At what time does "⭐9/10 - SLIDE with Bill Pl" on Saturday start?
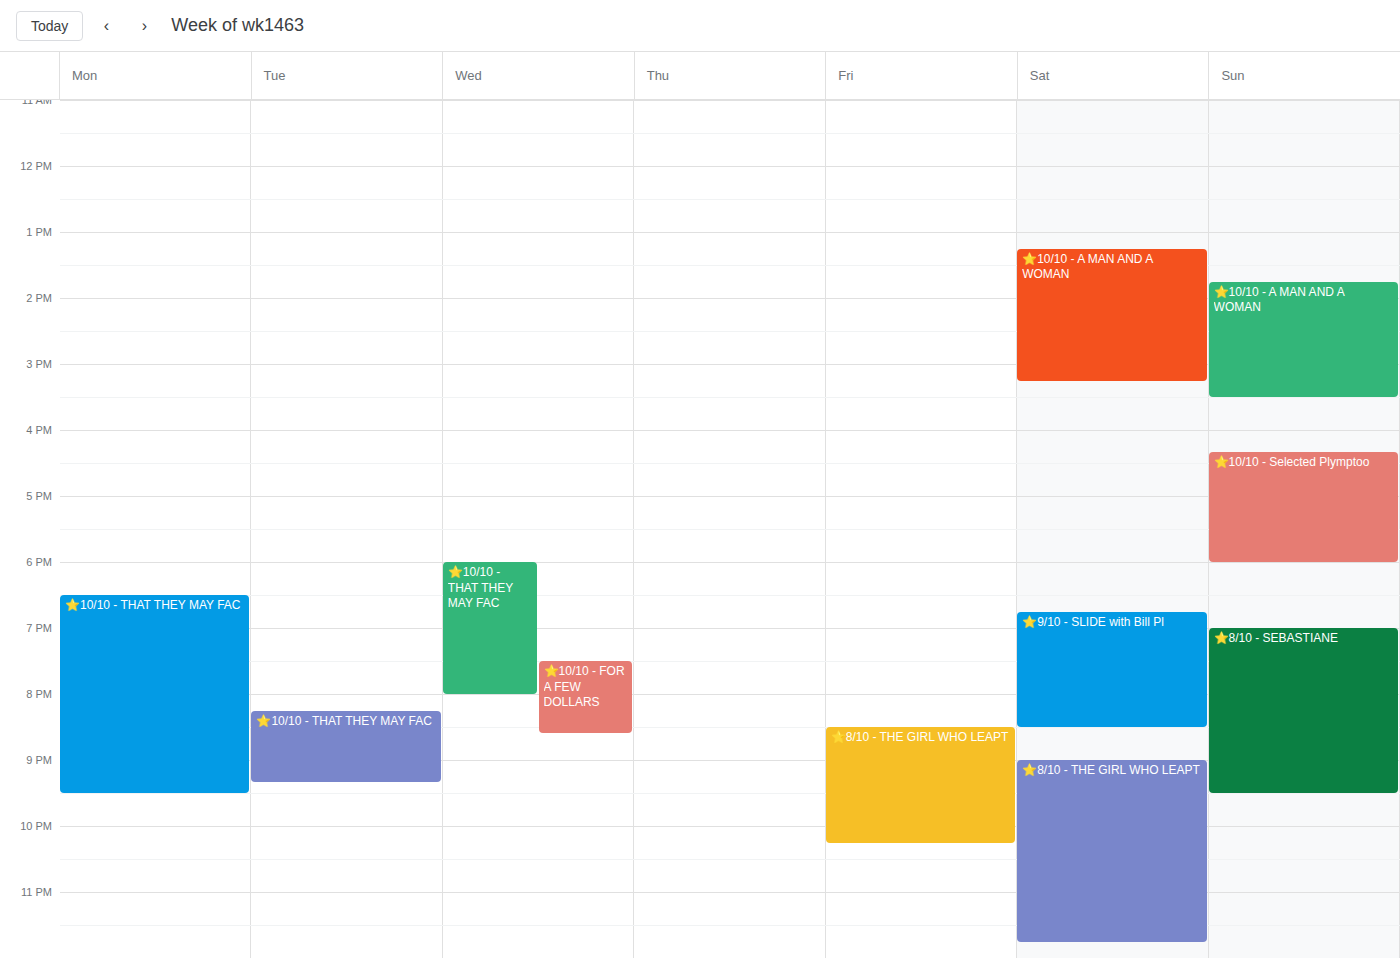
6:45 PM